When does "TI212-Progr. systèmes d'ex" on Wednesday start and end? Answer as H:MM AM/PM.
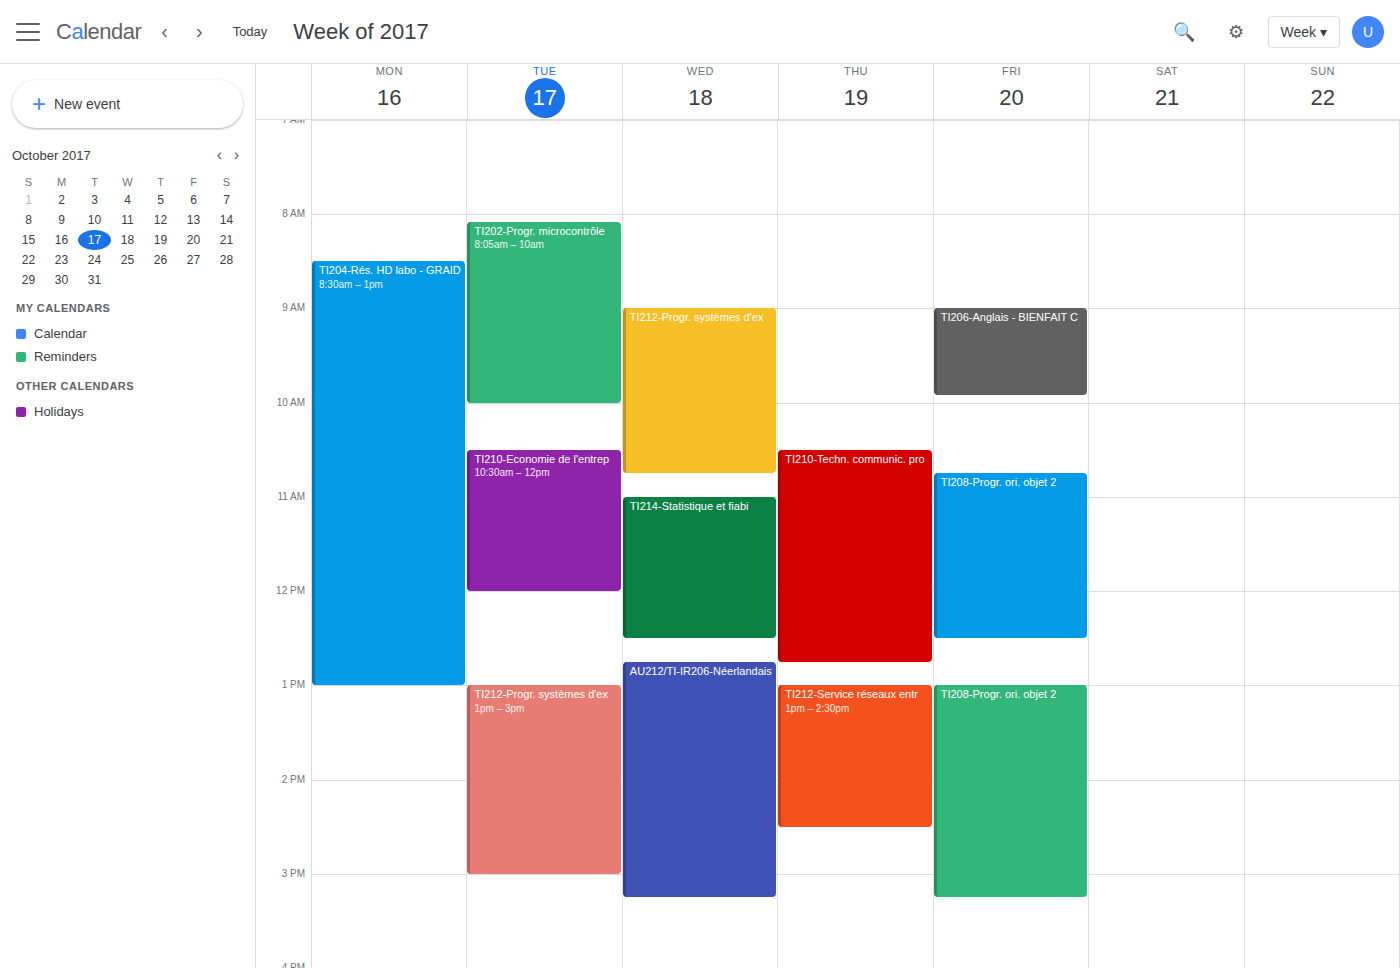
9:00 AM to 10:45 AM